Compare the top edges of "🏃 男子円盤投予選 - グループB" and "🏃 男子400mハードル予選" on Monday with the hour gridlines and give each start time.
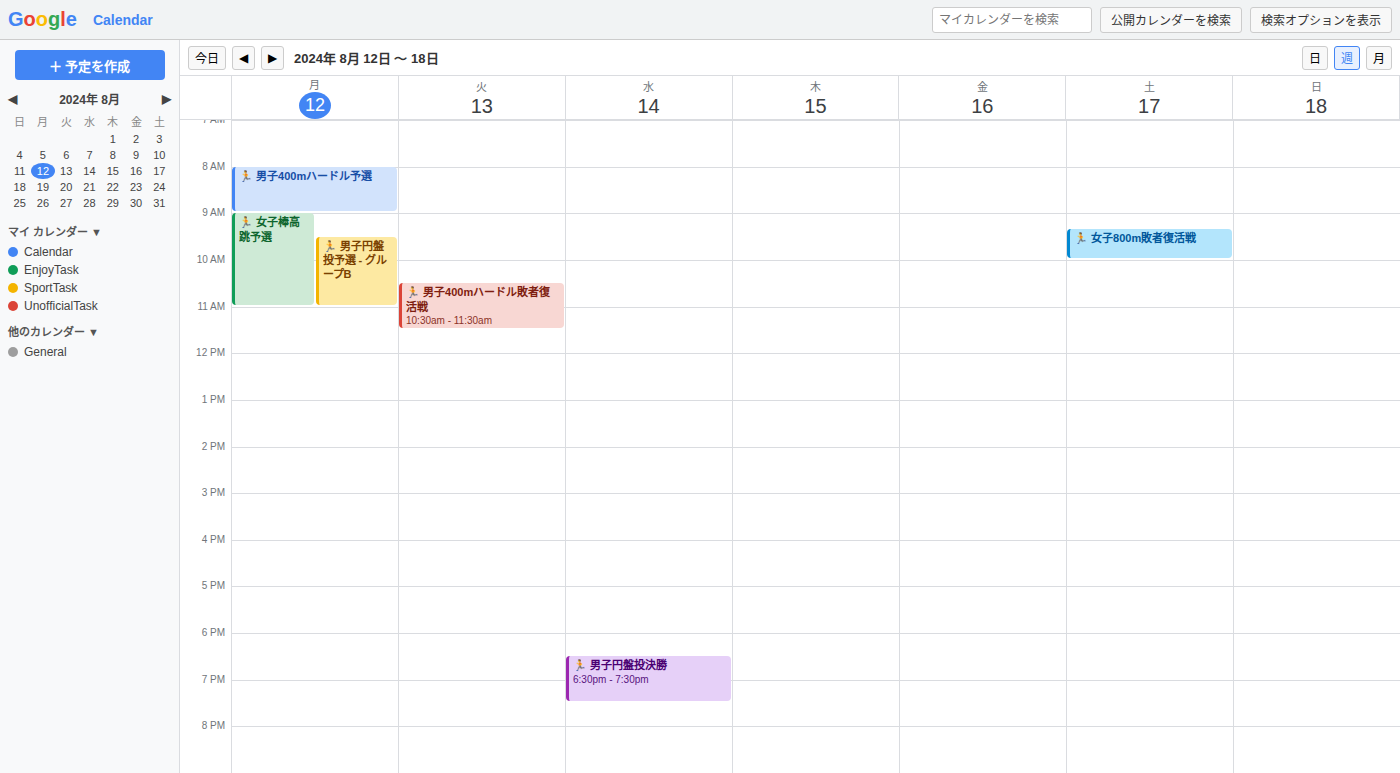
"🏃 男子円盤投予選 - グループB": 9:30 AM, halfway between the 9 AM and 10 AM lines. "🏃 男子400mハードル予選": 8:00 AM, exactly on the 8 AM line.